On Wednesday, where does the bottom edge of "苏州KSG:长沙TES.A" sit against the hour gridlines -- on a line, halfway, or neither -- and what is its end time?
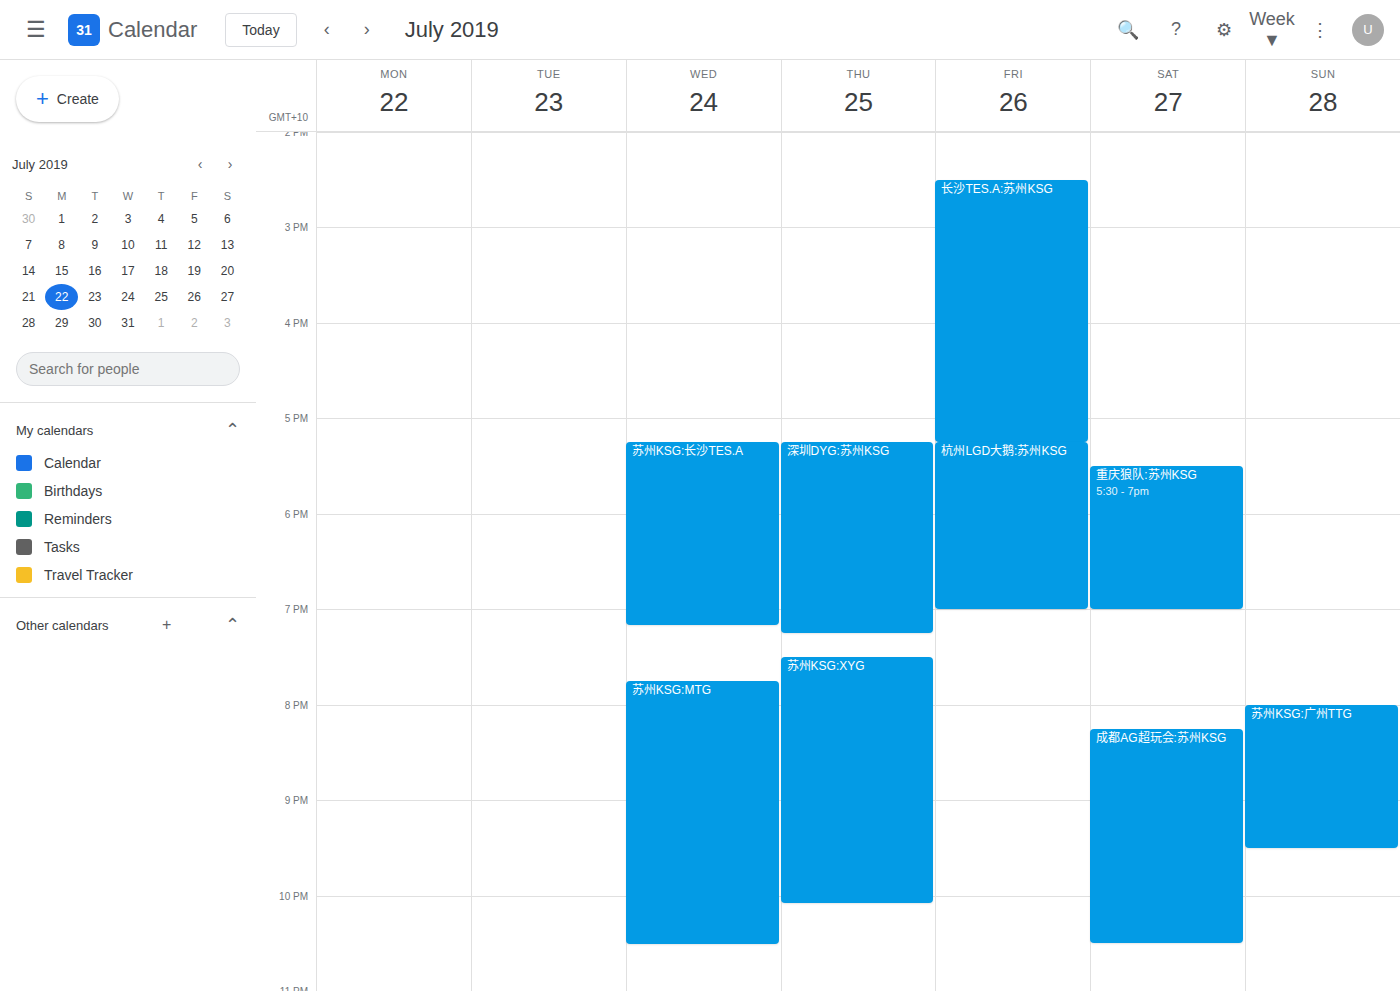
7:10 PM -- neither: 10 minutes below the 7 PM line and 50 minutes above the 8 PM line.